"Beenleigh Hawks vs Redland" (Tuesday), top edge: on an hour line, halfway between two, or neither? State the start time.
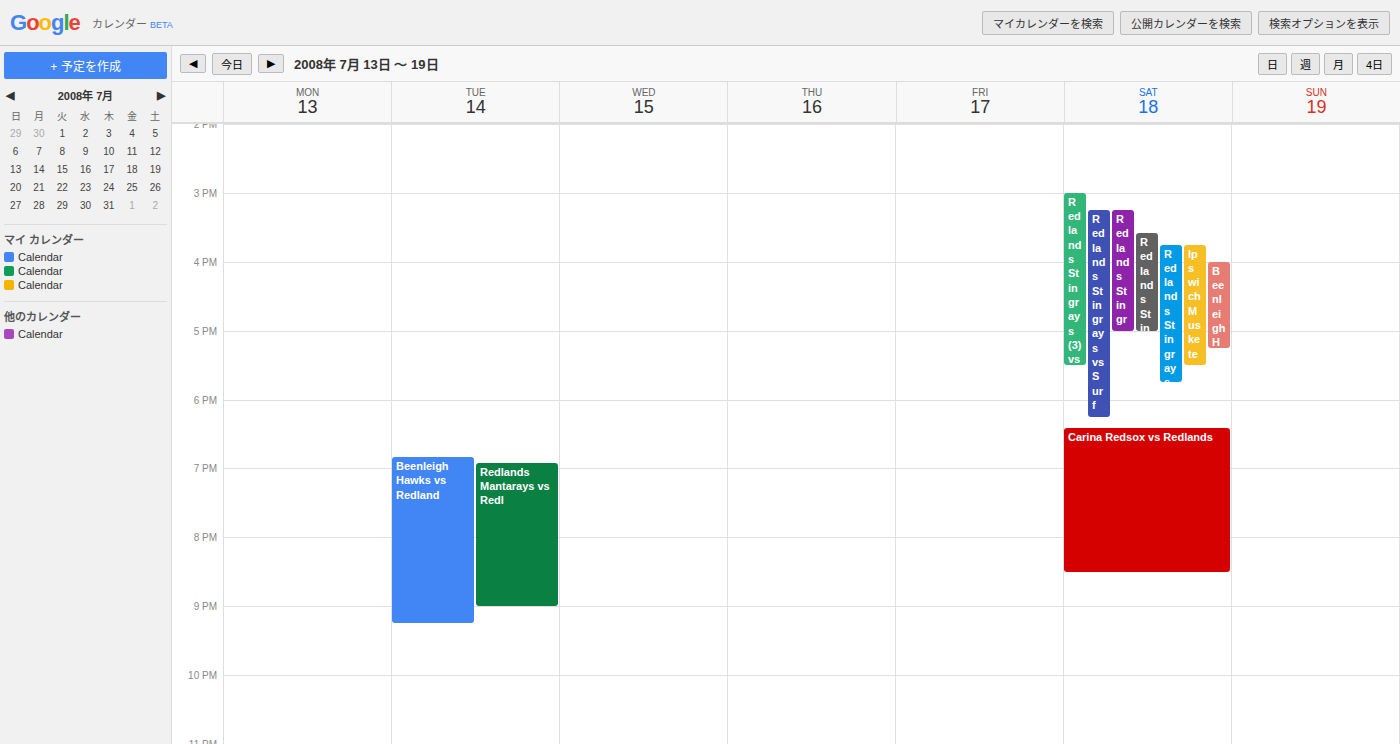
6:50 PM -- neither: 50 minutes below the 6 PM line and 10 minutes above the 7 PM line.